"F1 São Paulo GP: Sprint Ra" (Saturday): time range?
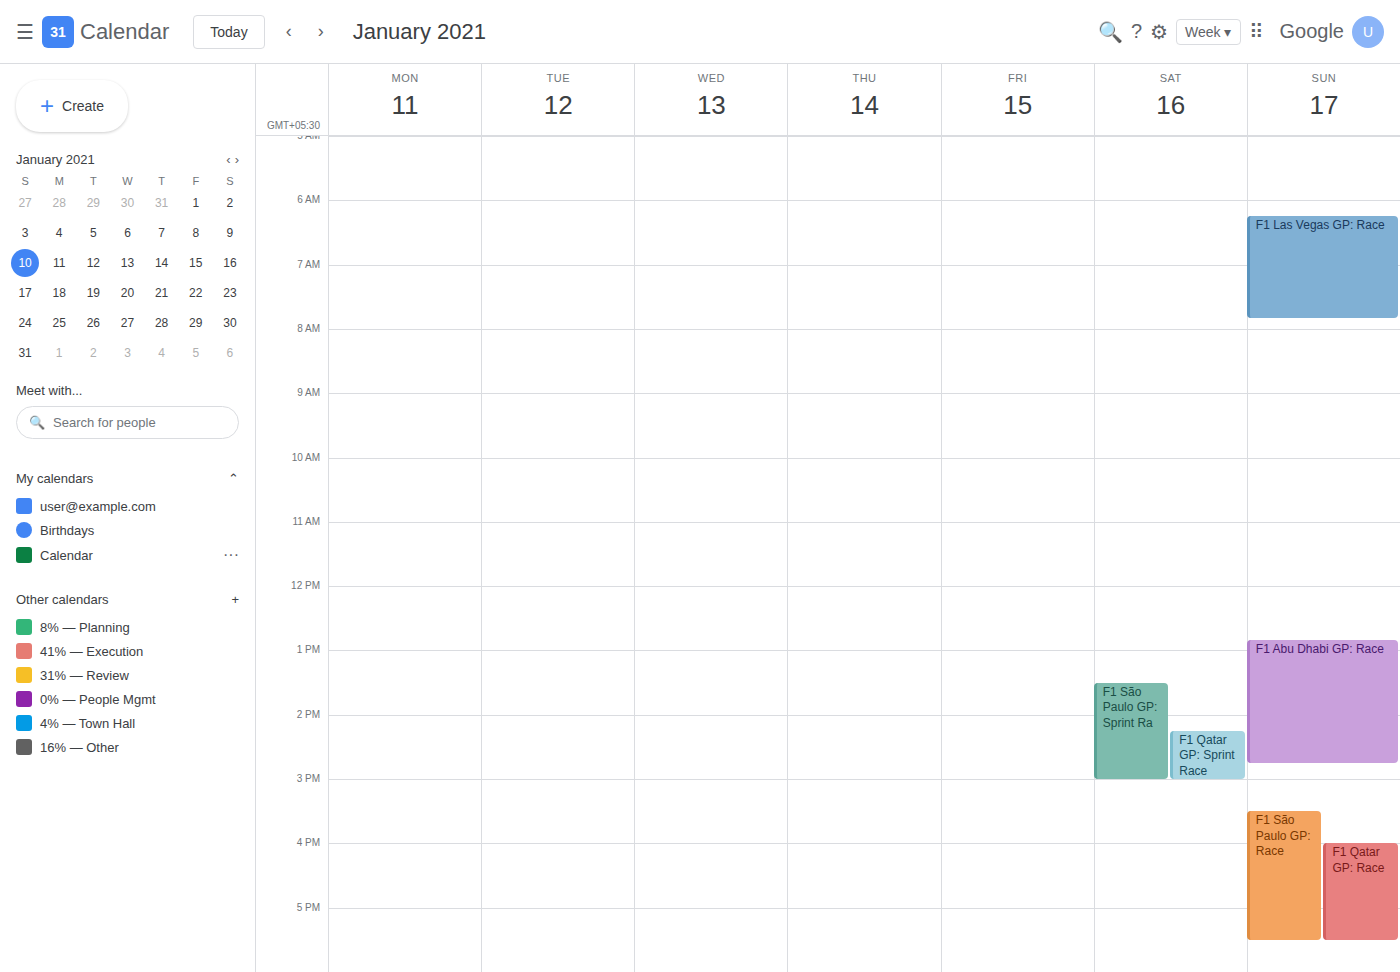
1:30 PM to 3:00 PM